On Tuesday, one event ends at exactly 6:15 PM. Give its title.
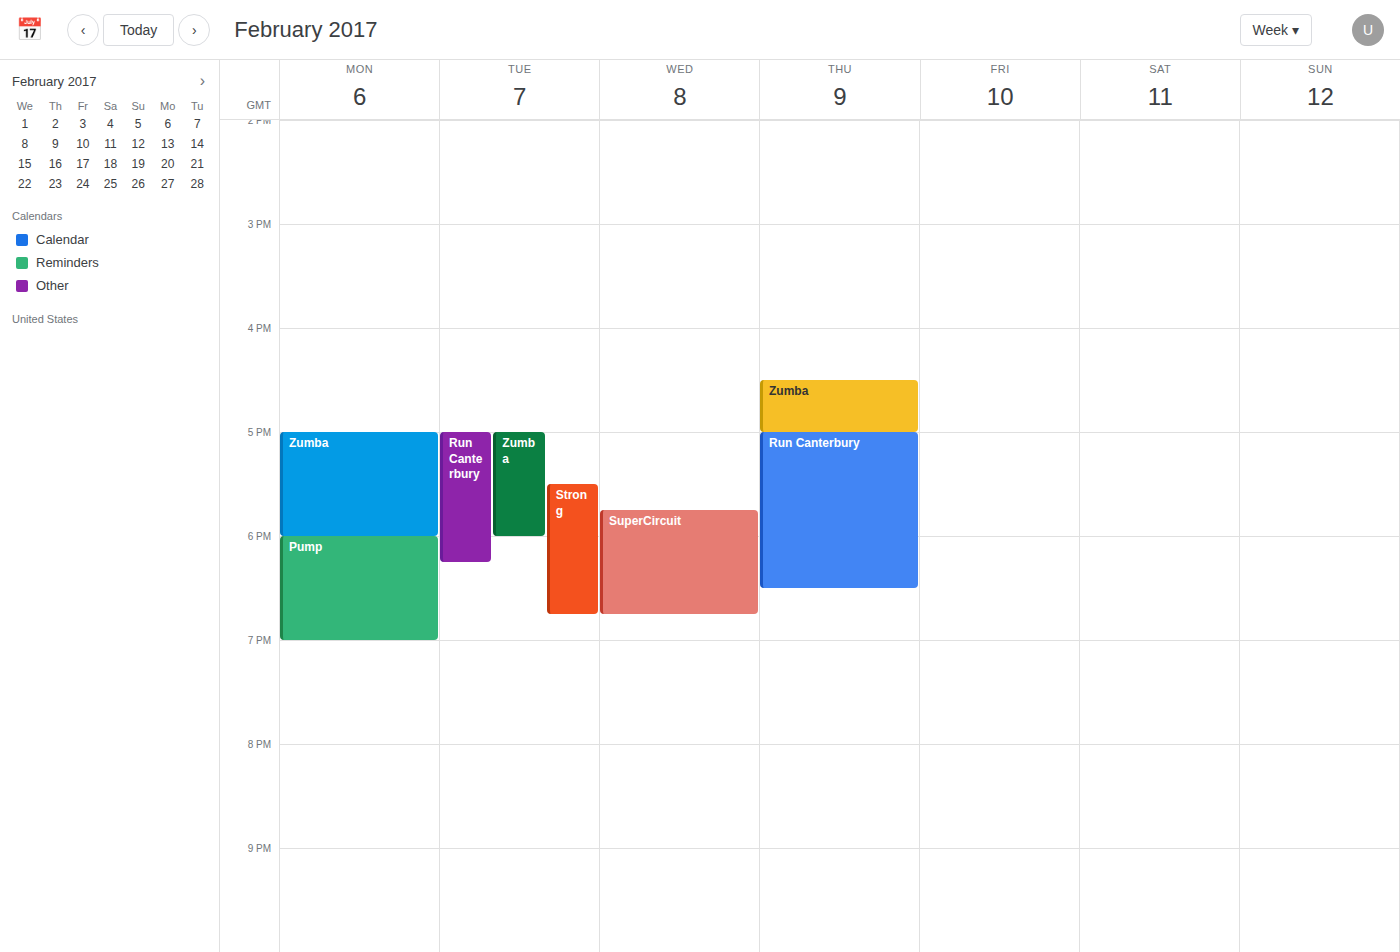
"Run Canterbury"